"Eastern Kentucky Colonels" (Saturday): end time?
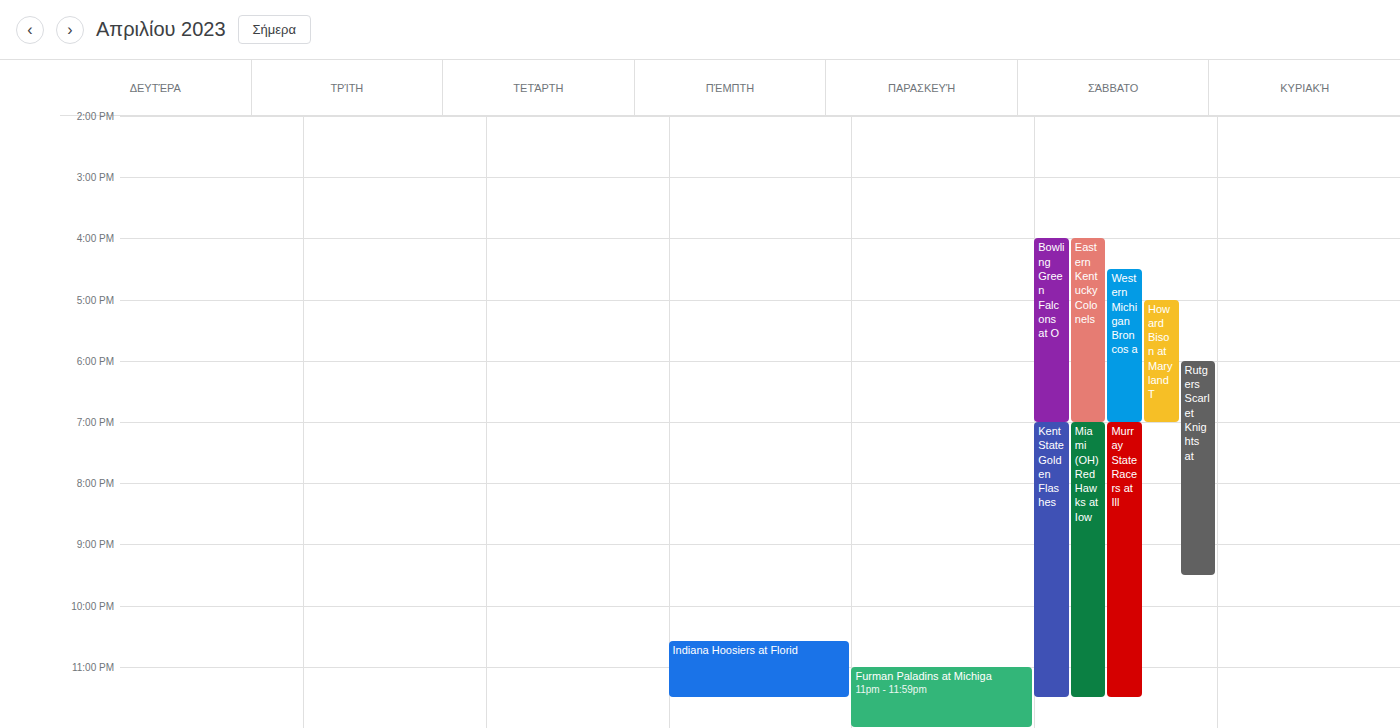
7:00 PM